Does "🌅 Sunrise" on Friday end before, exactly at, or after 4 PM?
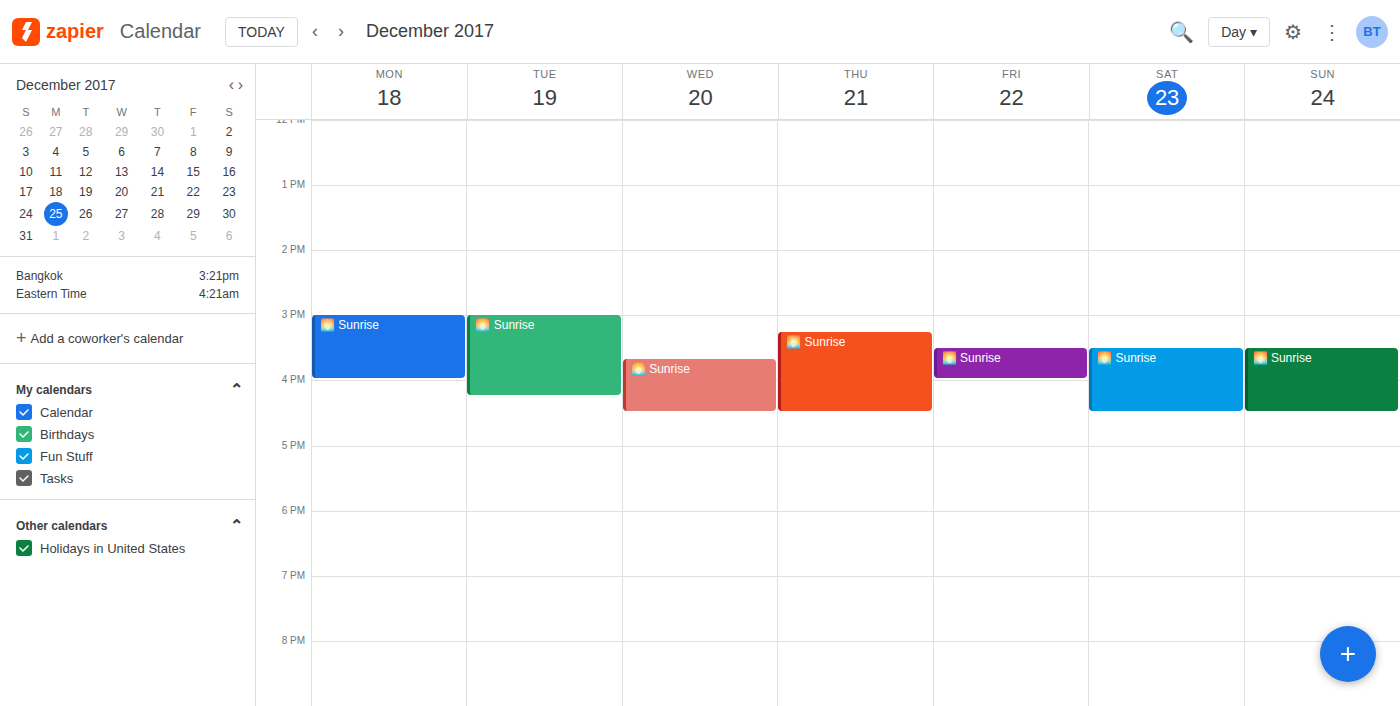
4:00 PM -- exactly at 4 PM, on the 4 PM line.